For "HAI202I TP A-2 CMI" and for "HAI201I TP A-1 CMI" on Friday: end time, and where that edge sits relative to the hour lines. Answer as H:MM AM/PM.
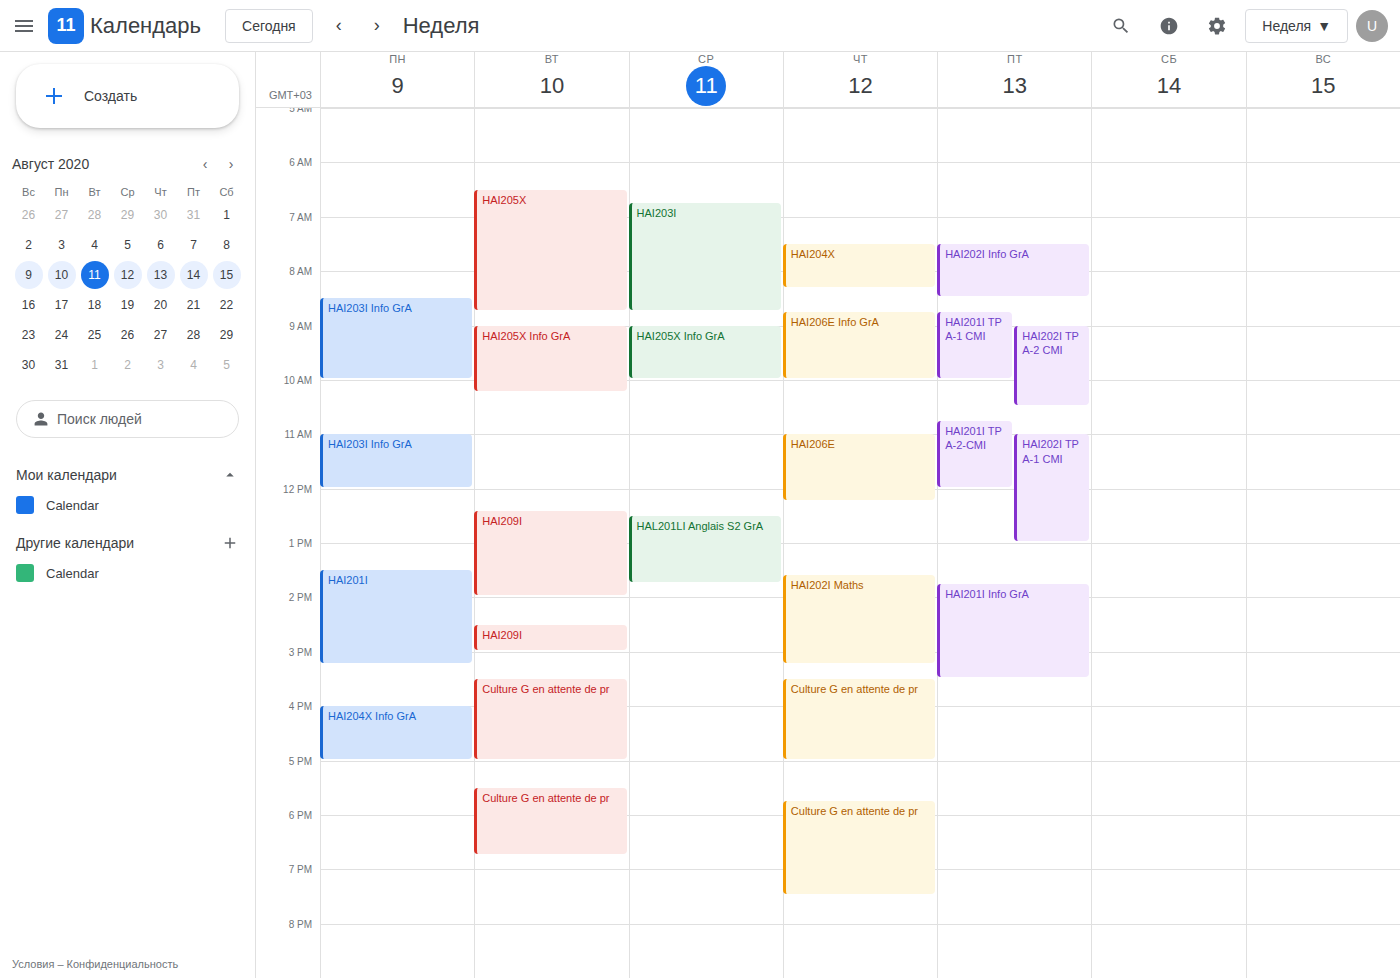
"HAI202I TP A-2 CMI": 10:30 AM, halfway between the 10 AM and 11 AM lines. "HAI201I TP A-1 CMI": 10:00 AM, exactly on the 10 AM line.